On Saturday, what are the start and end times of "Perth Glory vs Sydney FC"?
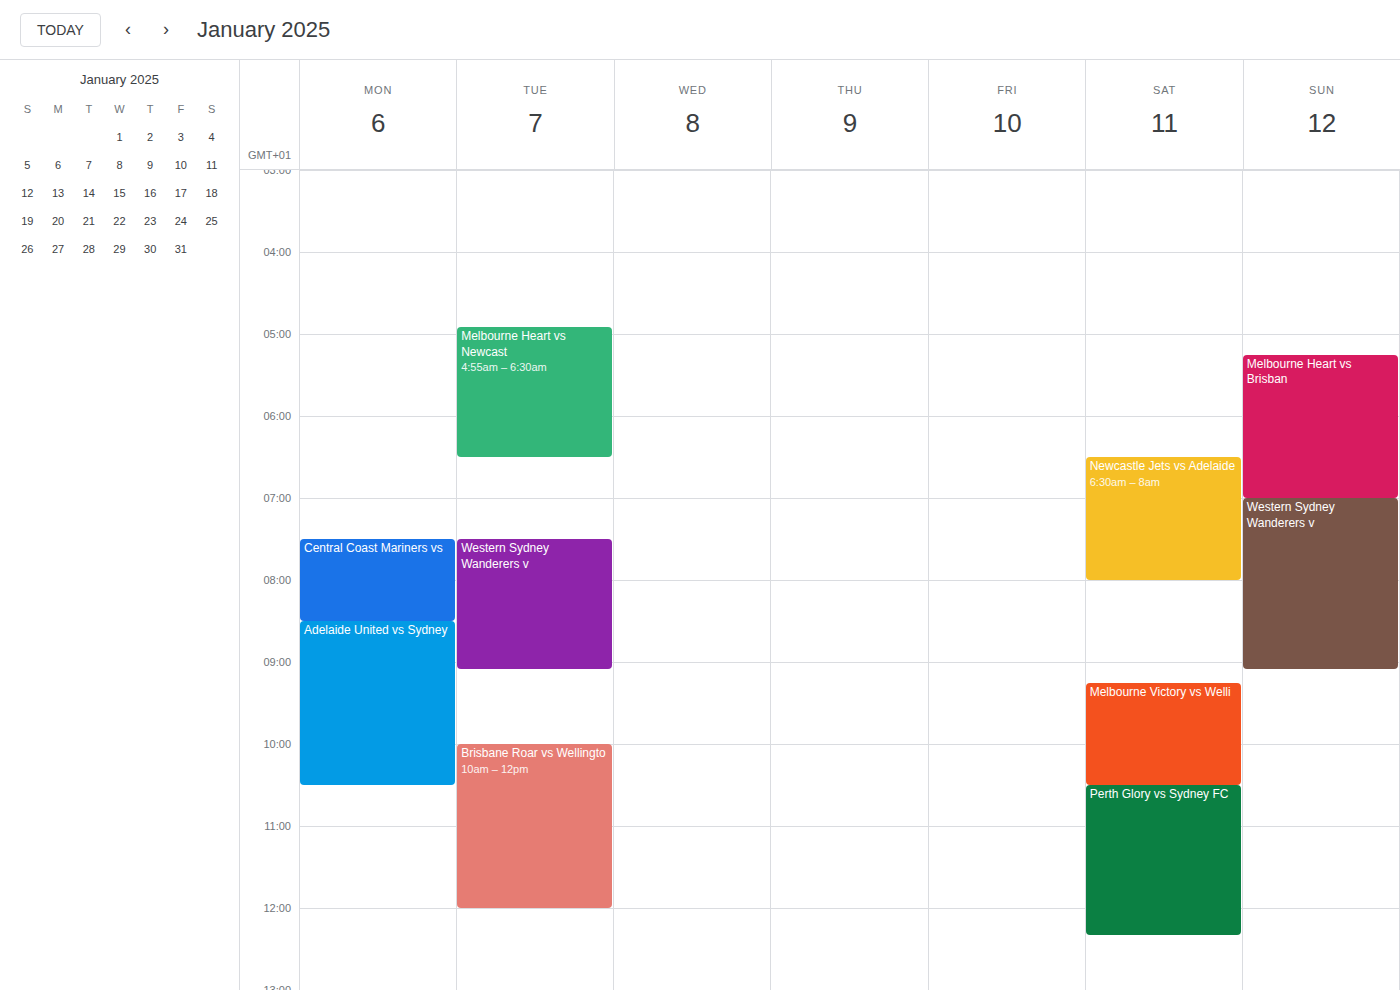
10:30 AM to 12:20 PM